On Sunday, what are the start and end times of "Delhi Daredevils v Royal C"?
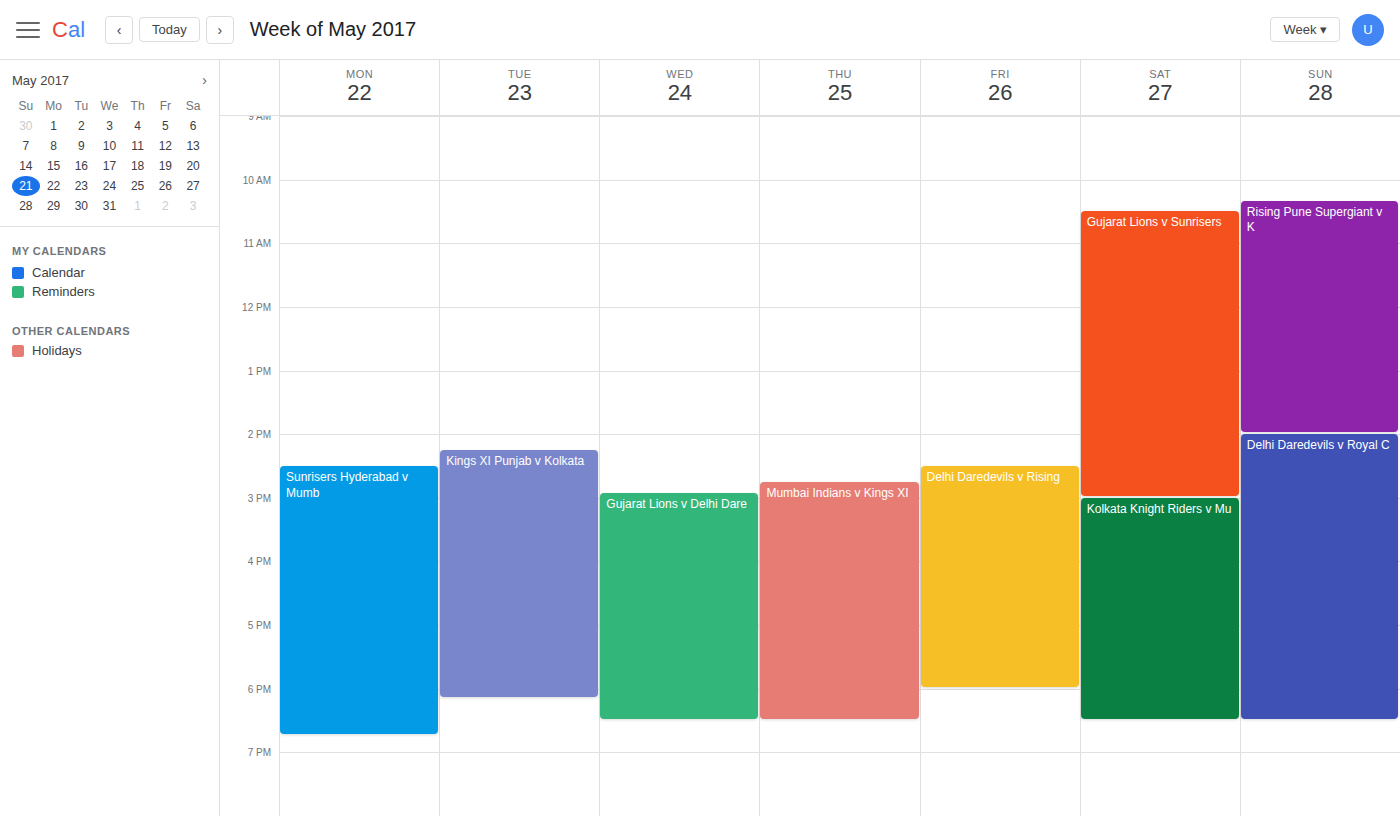
2:00 PM to 6:30 PM